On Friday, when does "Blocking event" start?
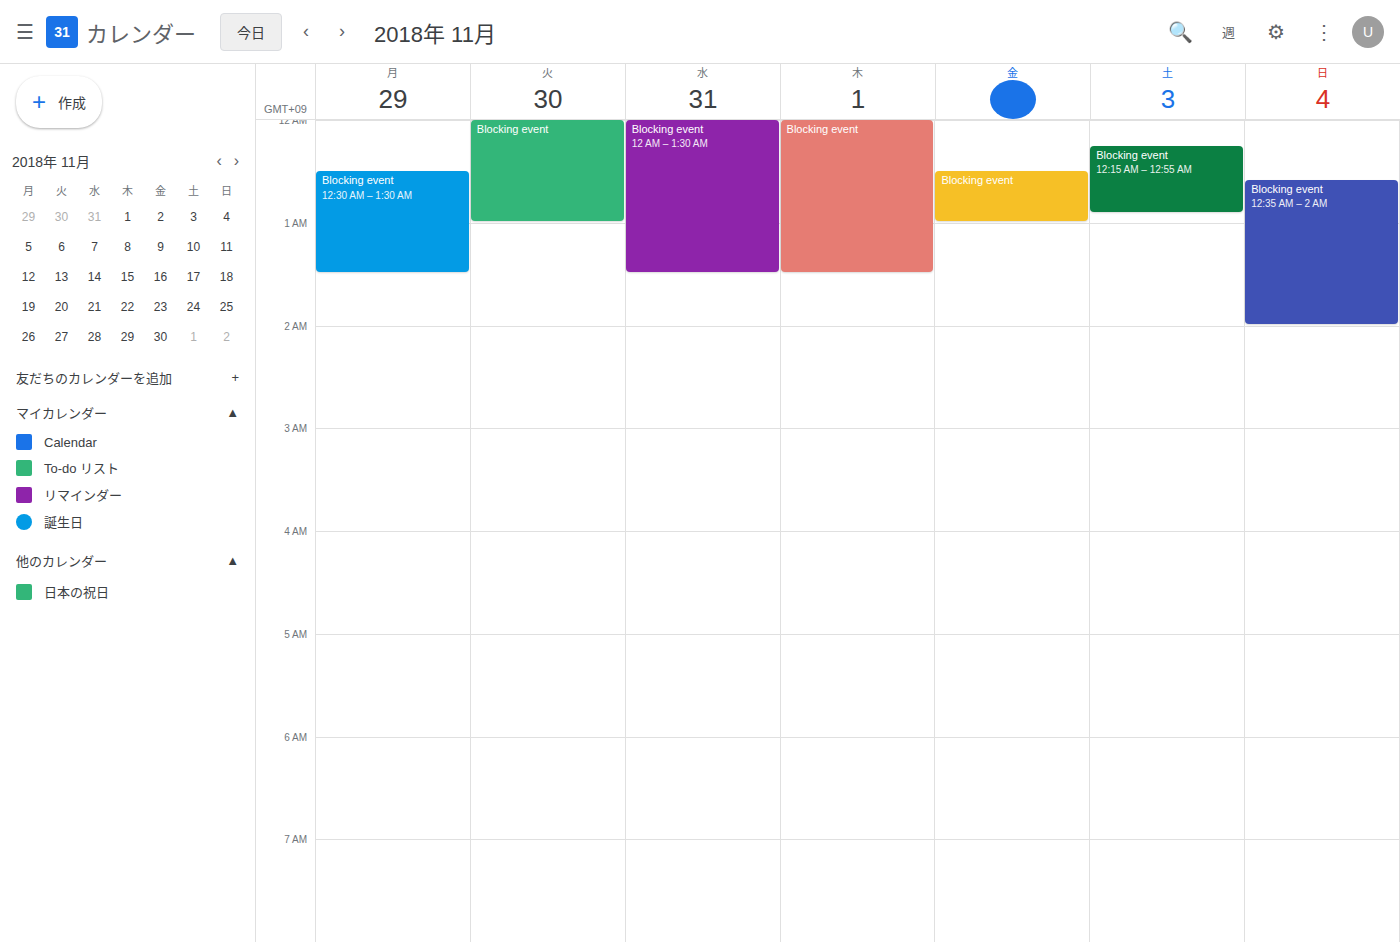
12:30 AM